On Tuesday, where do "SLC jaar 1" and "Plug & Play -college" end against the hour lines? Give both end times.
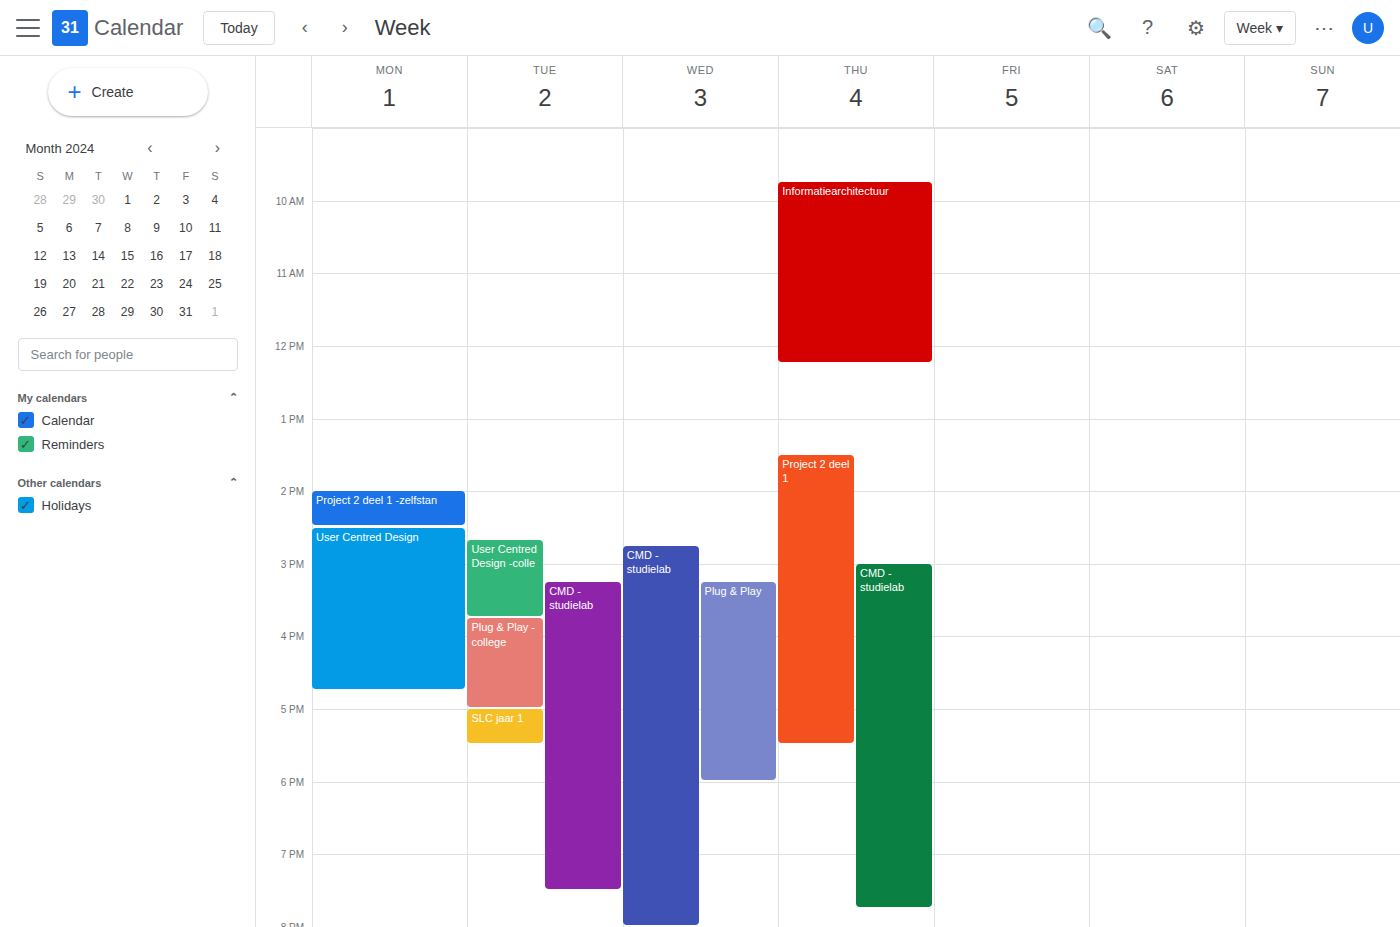
"SLC jaar 1": 5:30 PM, halfway between the 5 PM and 6 PM lines. "Plug & Play -college": 5:00 PM, exactly on the 5 PM line.